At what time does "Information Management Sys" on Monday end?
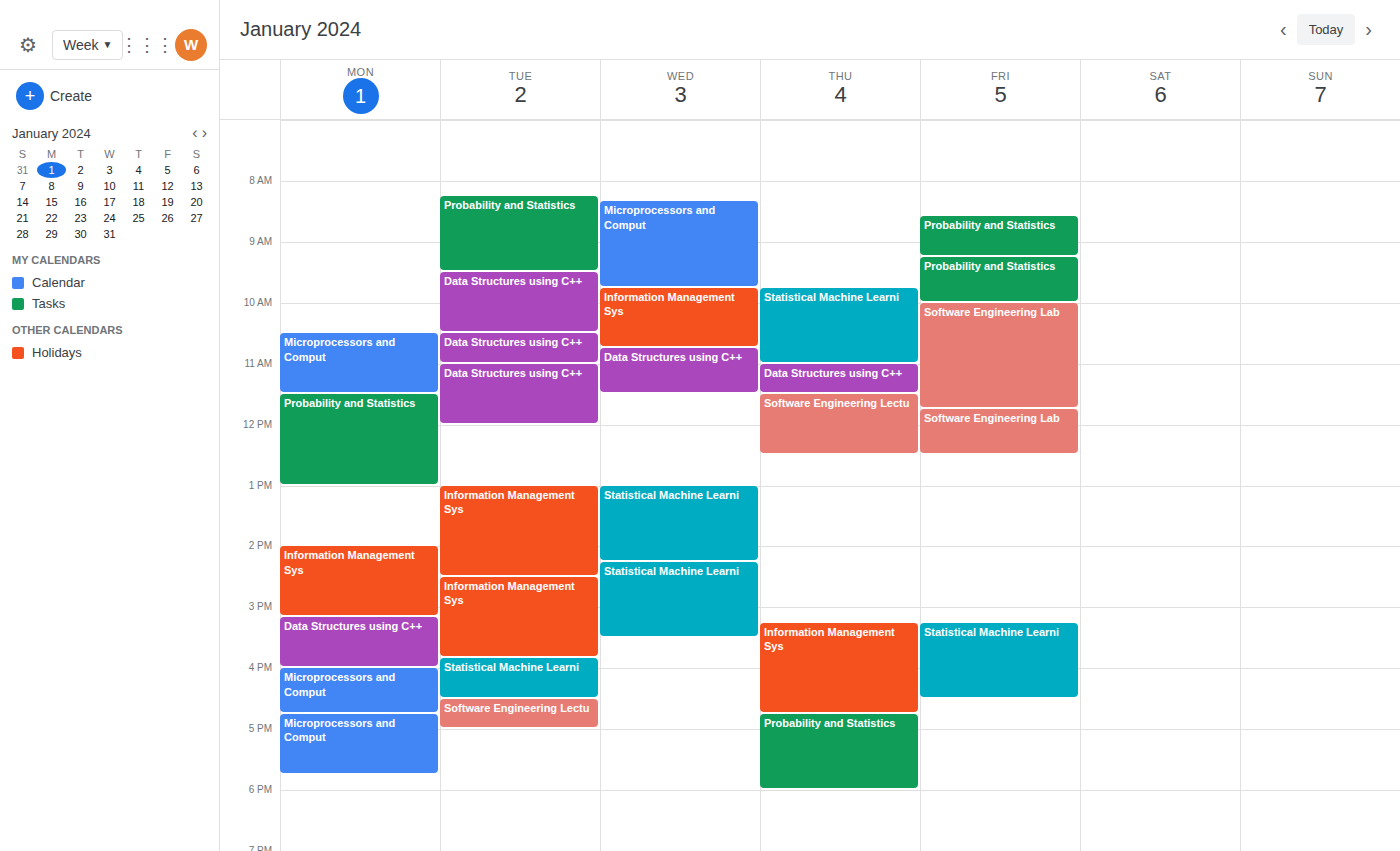
3:10 PM